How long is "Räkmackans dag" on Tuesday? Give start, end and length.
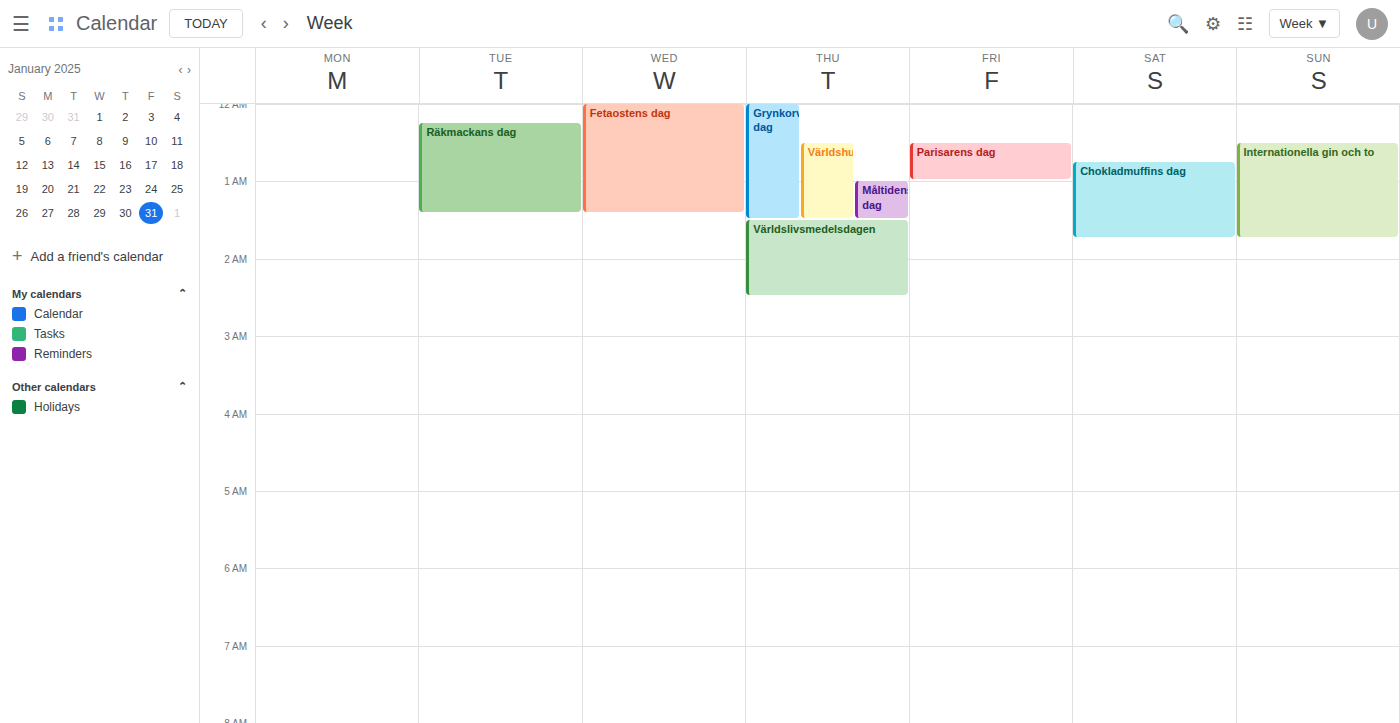
12:15 AM to 1:25 AM, 1 hour 10 minutes